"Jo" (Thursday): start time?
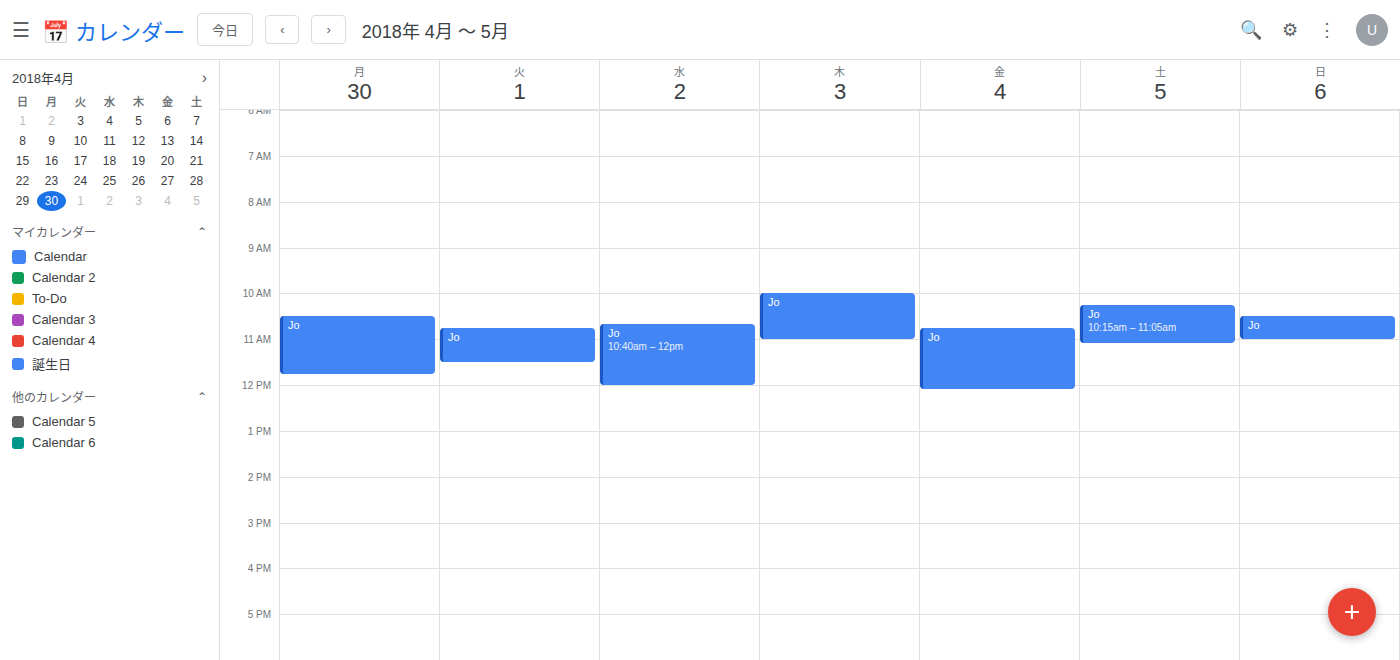
10:00 AM